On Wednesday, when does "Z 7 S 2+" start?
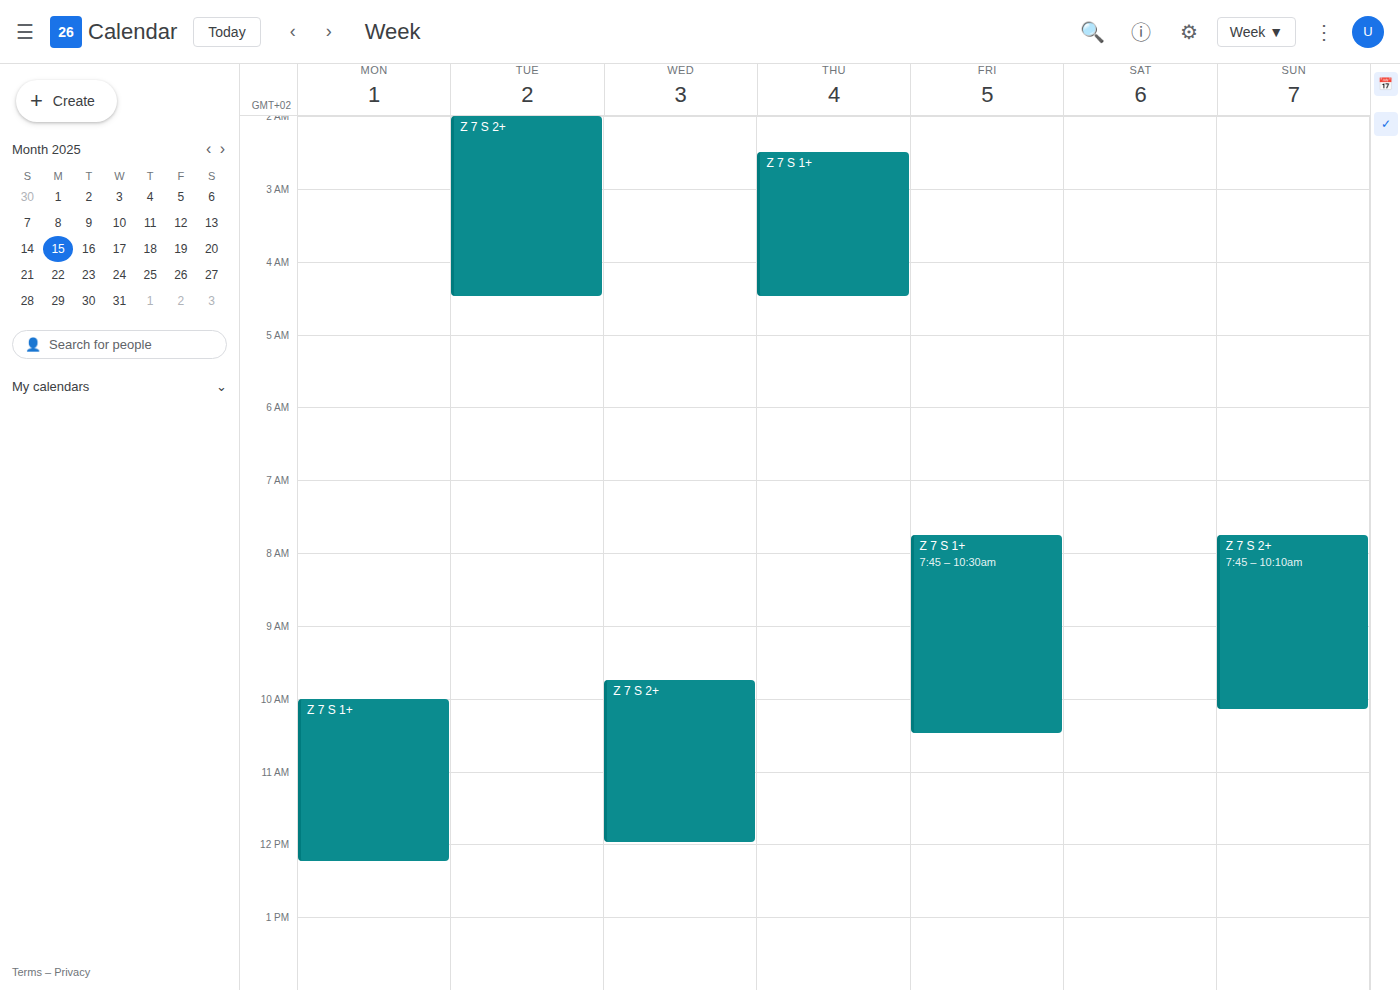
9:45 AM